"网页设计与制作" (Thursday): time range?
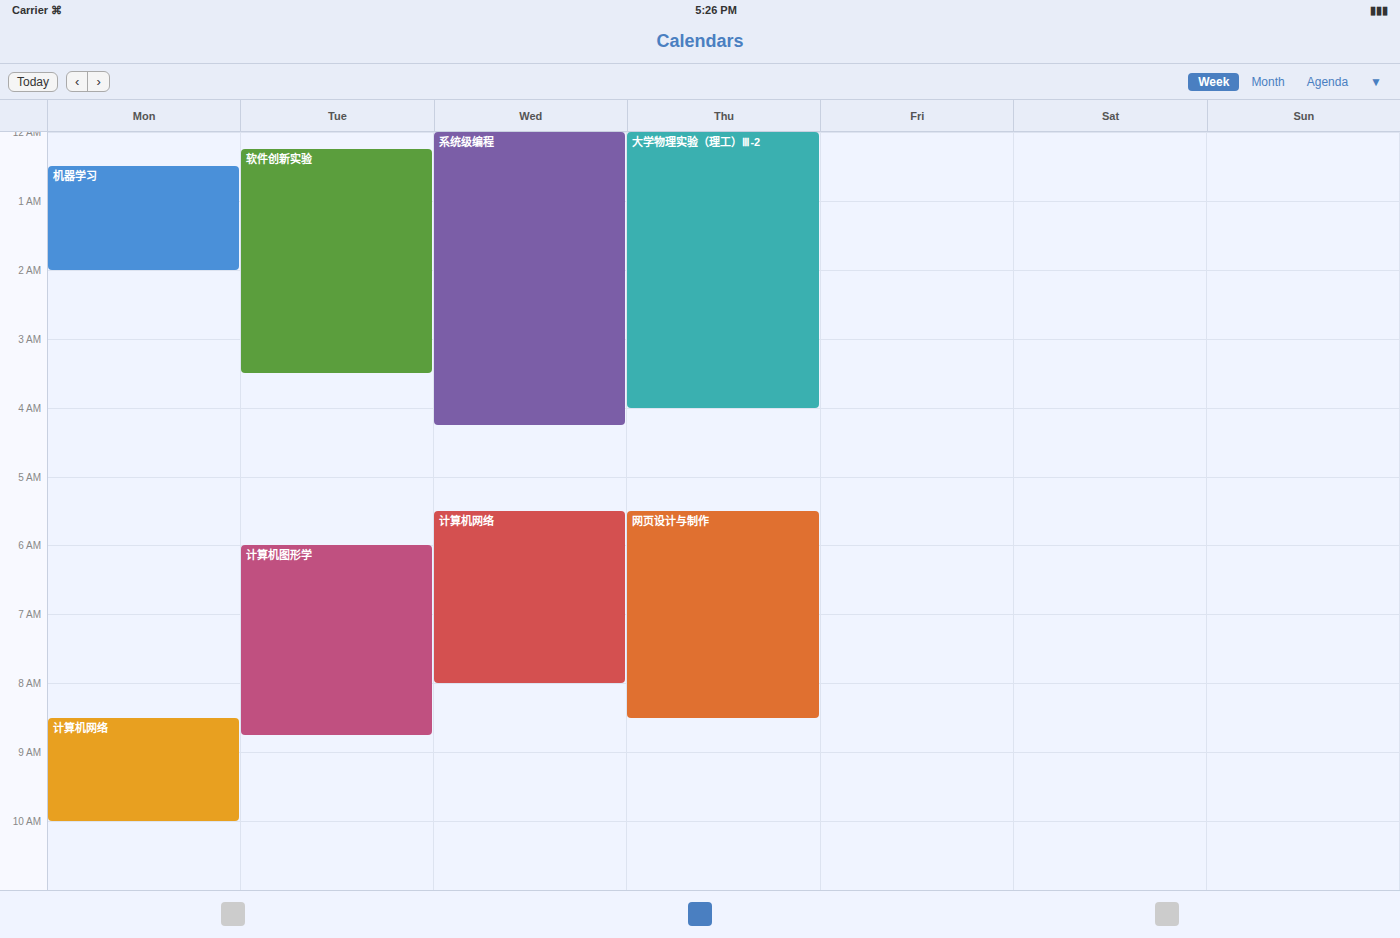
5:30 AM to 8:30 AM